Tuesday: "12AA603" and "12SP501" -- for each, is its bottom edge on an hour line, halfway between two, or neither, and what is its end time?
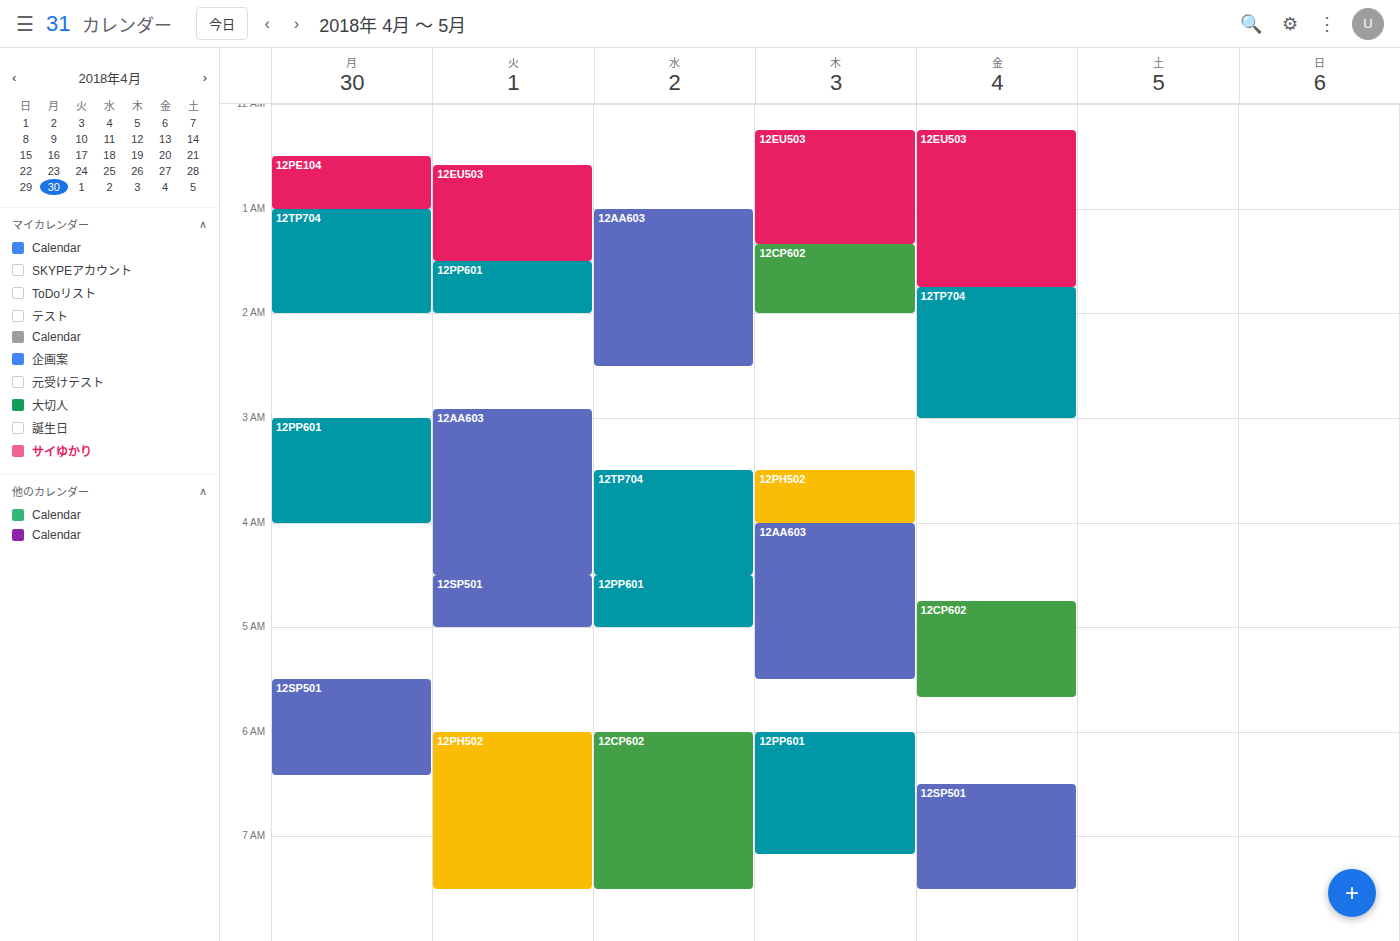
"12AA603": 4:30 AM, halfway between the 4 AM and 5 AM lines. "12SP501": 5:00 AM, exactly on the 5 AM line.